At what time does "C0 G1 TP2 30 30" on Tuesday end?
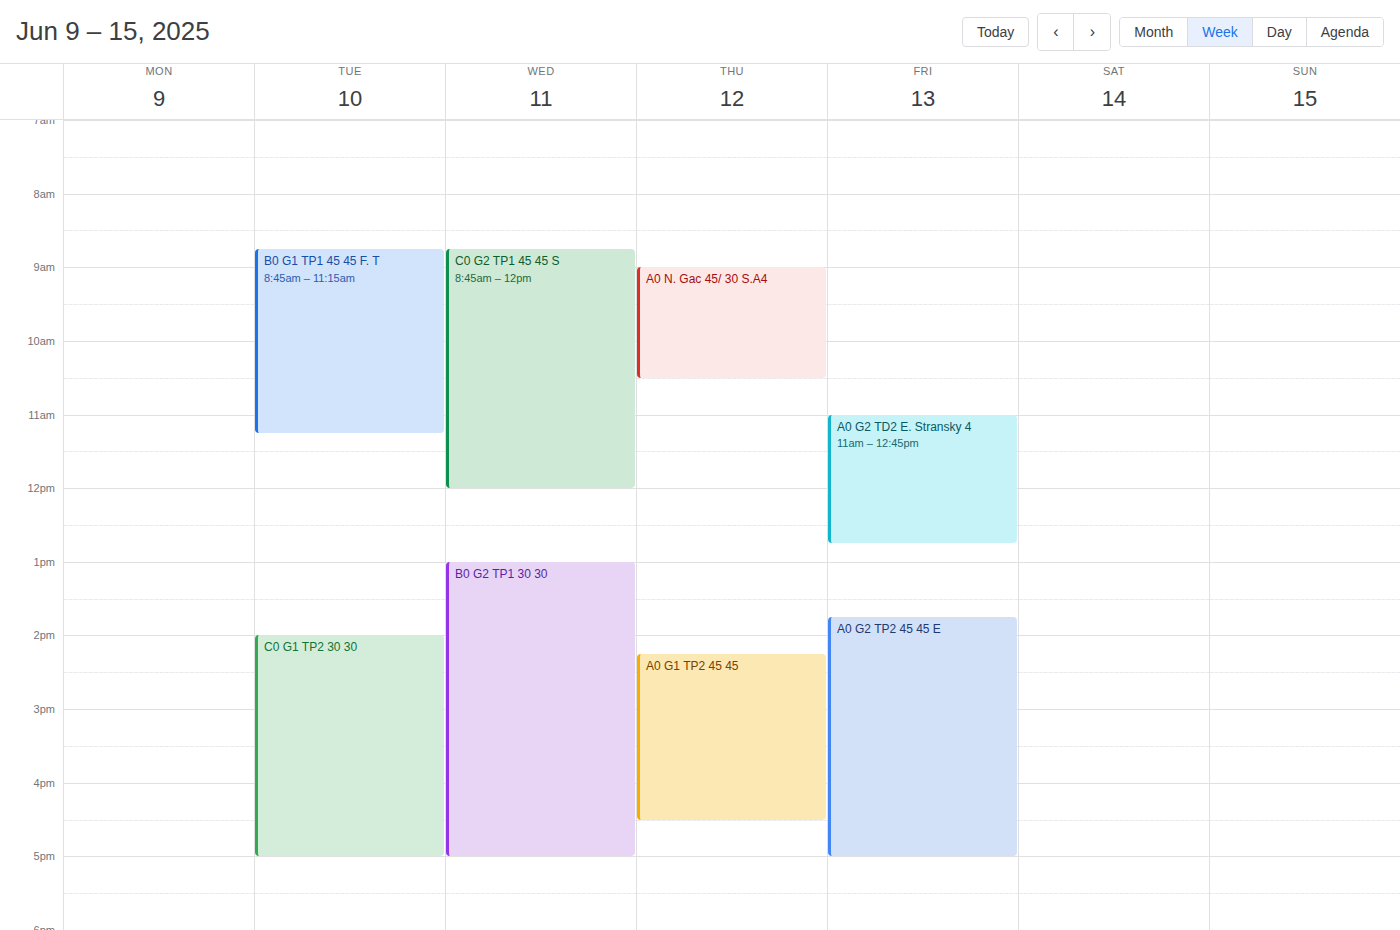
5:00 PM